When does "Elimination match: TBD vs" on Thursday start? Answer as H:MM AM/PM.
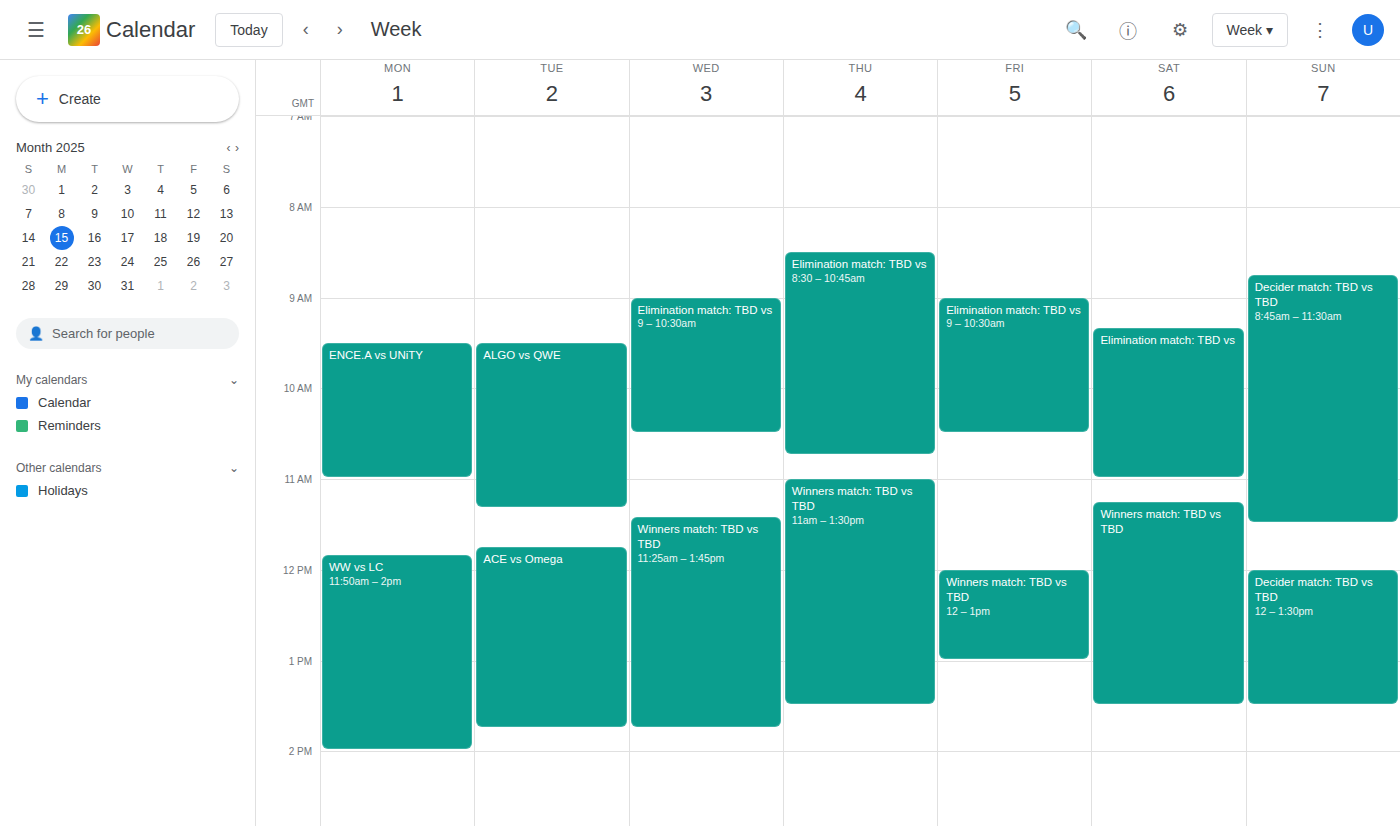
8:30 AM